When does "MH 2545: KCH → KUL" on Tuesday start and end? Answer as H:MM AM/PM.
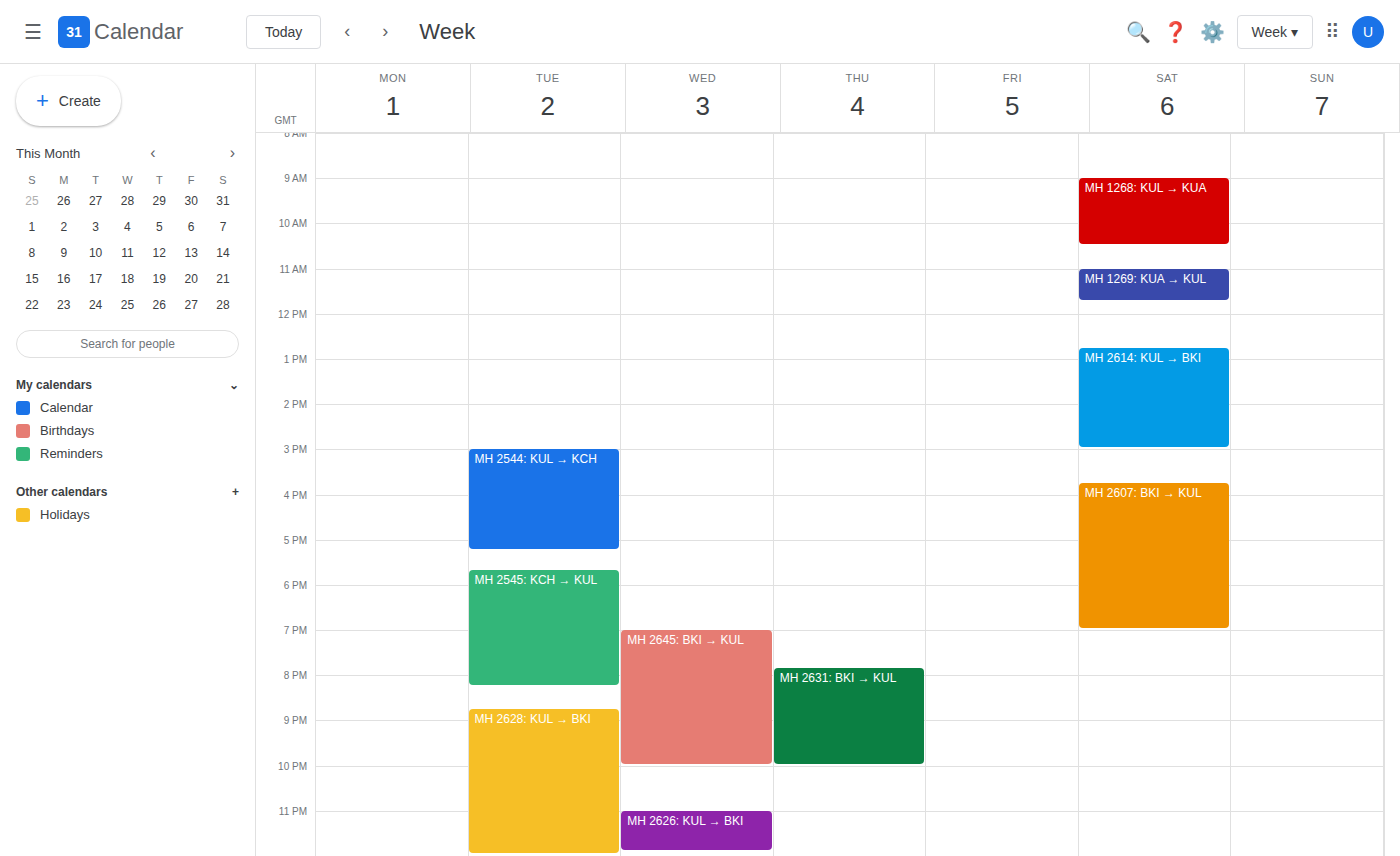
5:40 PM to 8:15 PM